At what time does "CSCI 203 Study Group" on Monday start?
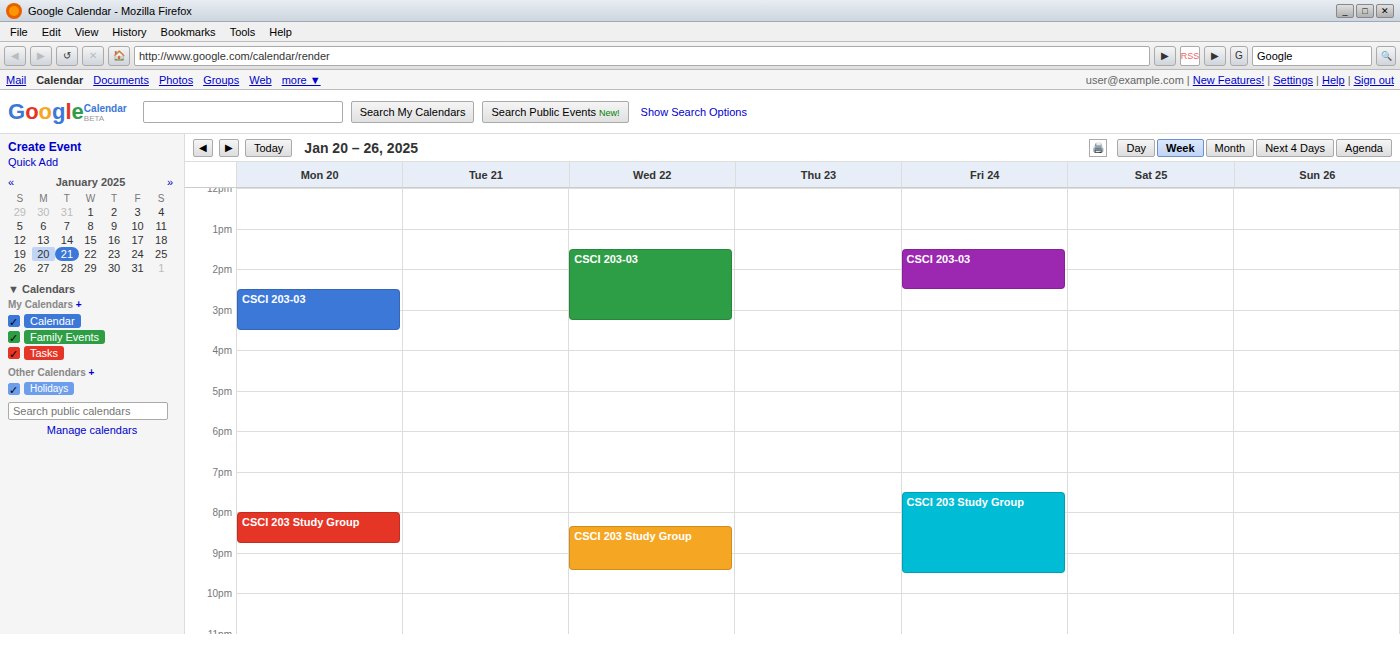
8:00 PM